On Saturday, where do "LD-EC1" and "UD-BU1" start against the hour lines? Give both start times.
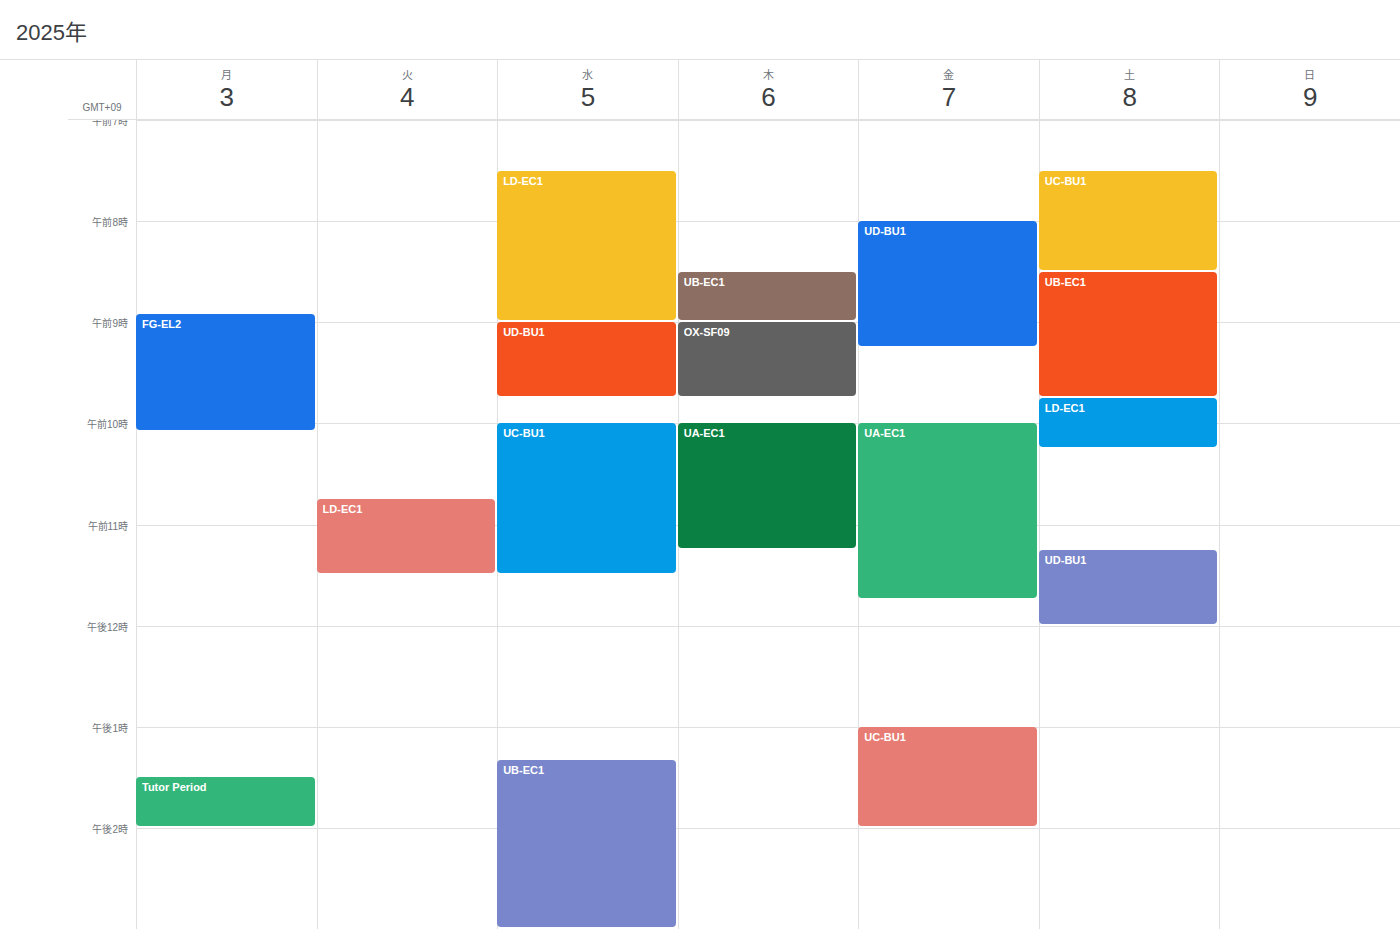
"LD-EC1": 9:45 AM, neither: three quarters of the way from the 9 AM line to the 10 AM line. "UD-BU1": 11:15 AM, neither: a quarter of the way from the 11 AM line to the 12 PM line.